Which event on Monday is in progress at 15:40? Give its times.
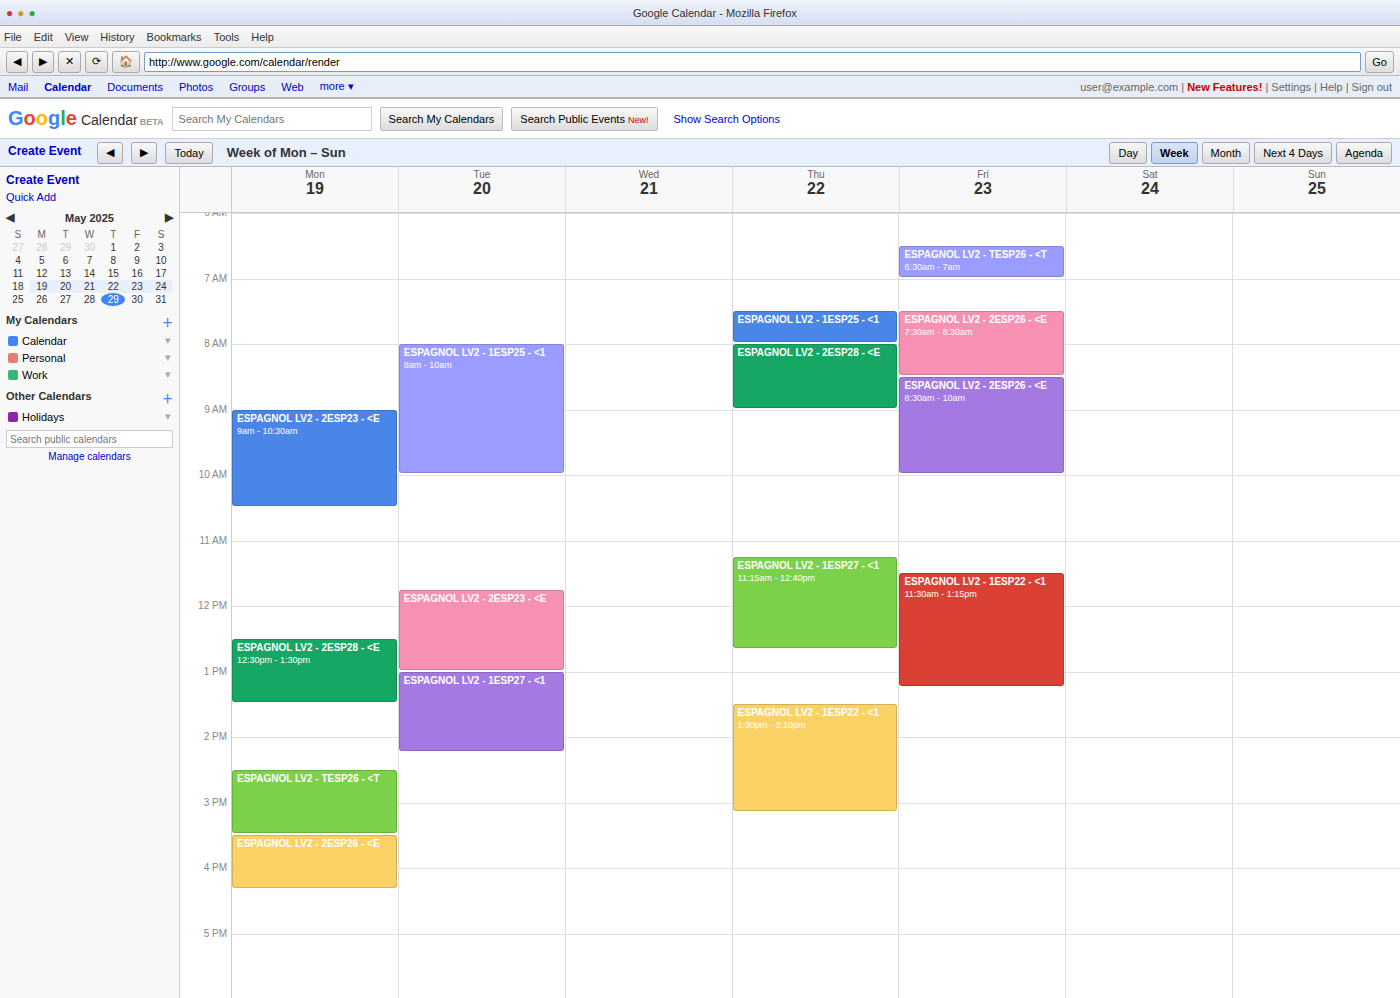
"ESPAGNOL LV2 - 2ESP26 - <E", 15:30 to 16:20